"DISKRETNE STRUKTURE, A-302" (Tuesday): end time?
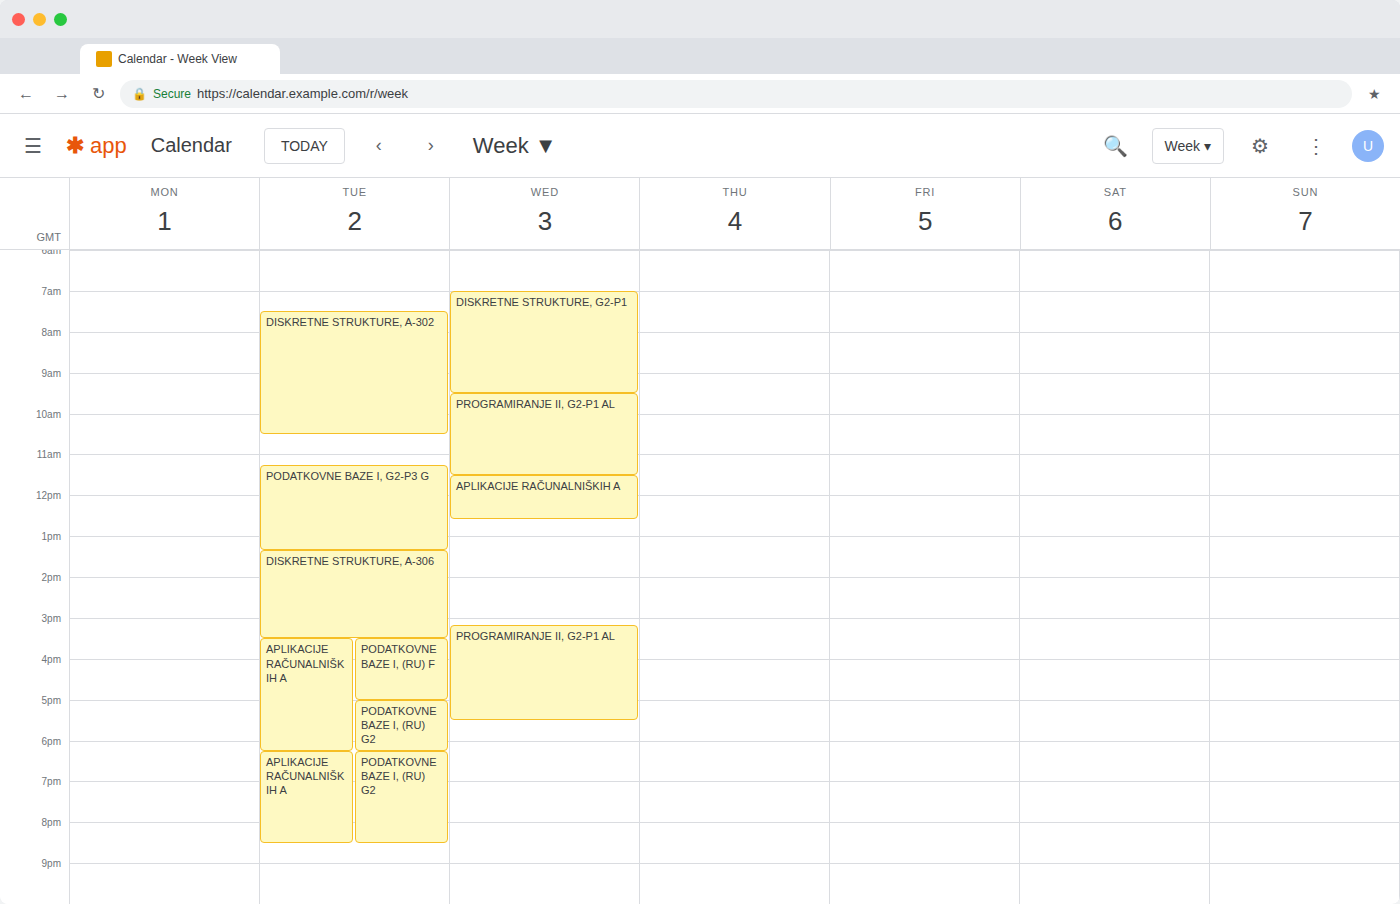
10:30 AM